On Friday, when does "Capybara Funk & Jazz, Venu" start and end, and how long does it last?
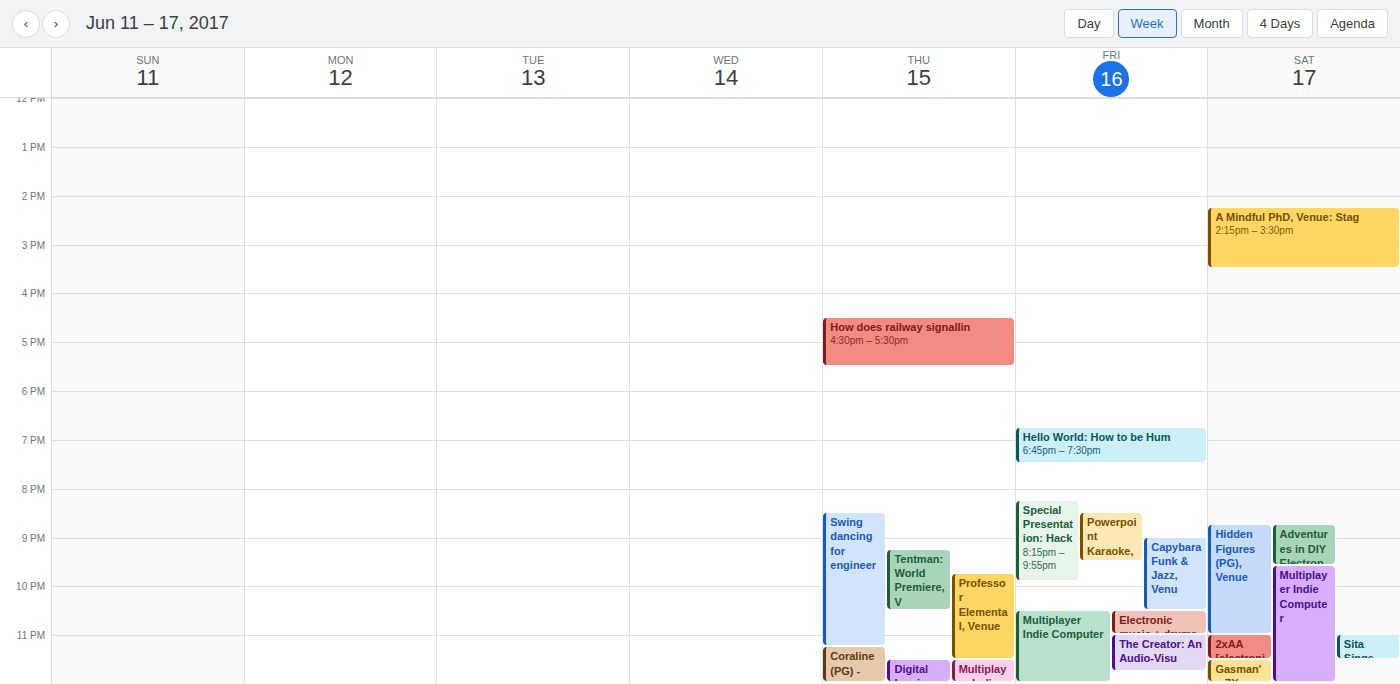
9:00 PM to 10:30 PM, 1 hour 30 minutes